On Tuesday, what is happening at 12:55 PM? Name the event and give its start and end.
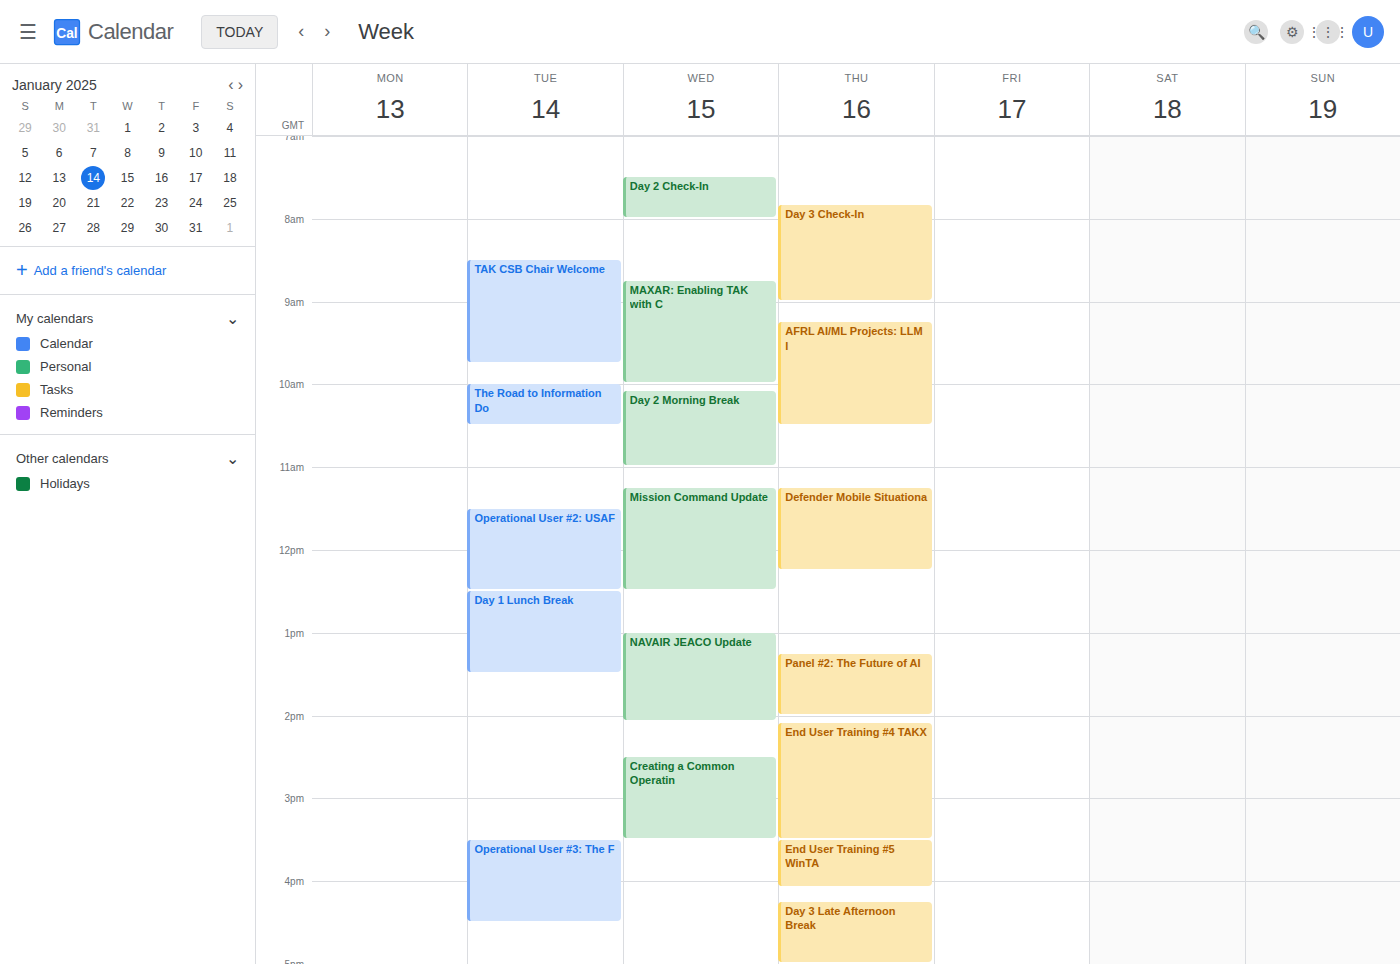
"Day 1 Lunch Break", 12:30 PM to 1:30 PM